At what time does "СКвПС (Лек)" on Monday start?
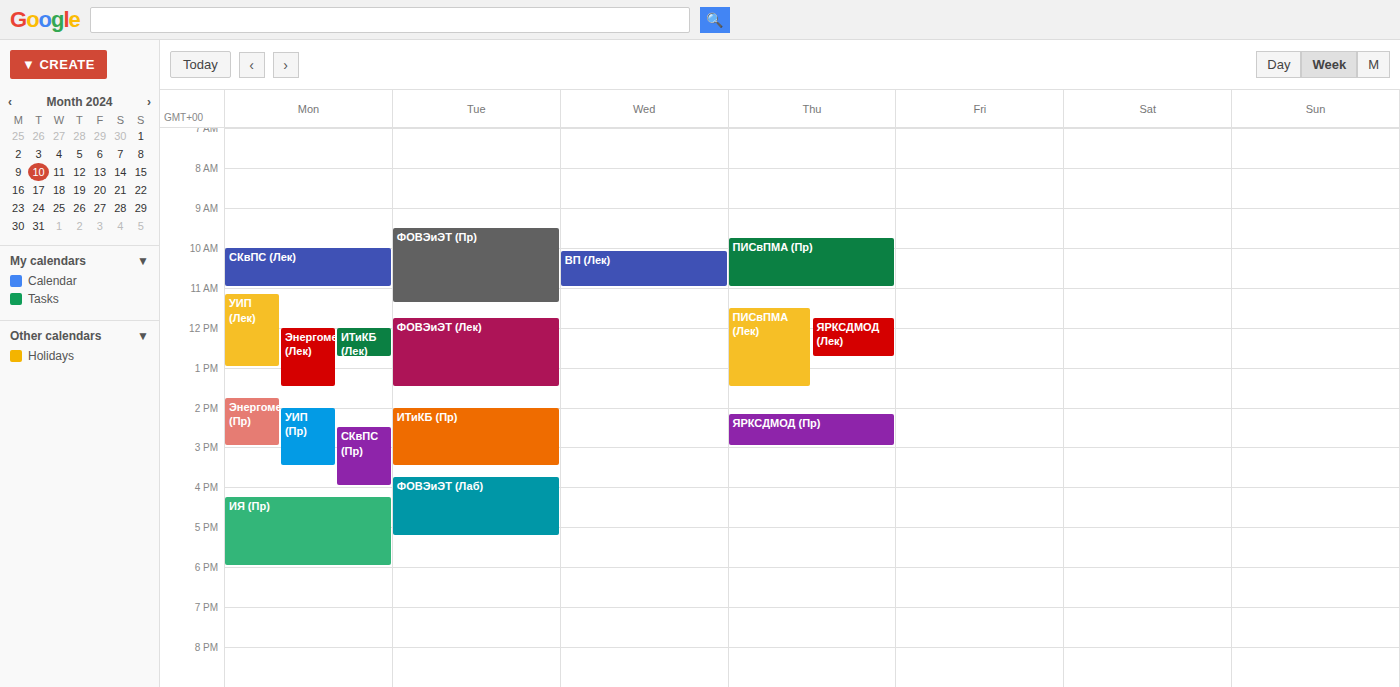
10:00 AM